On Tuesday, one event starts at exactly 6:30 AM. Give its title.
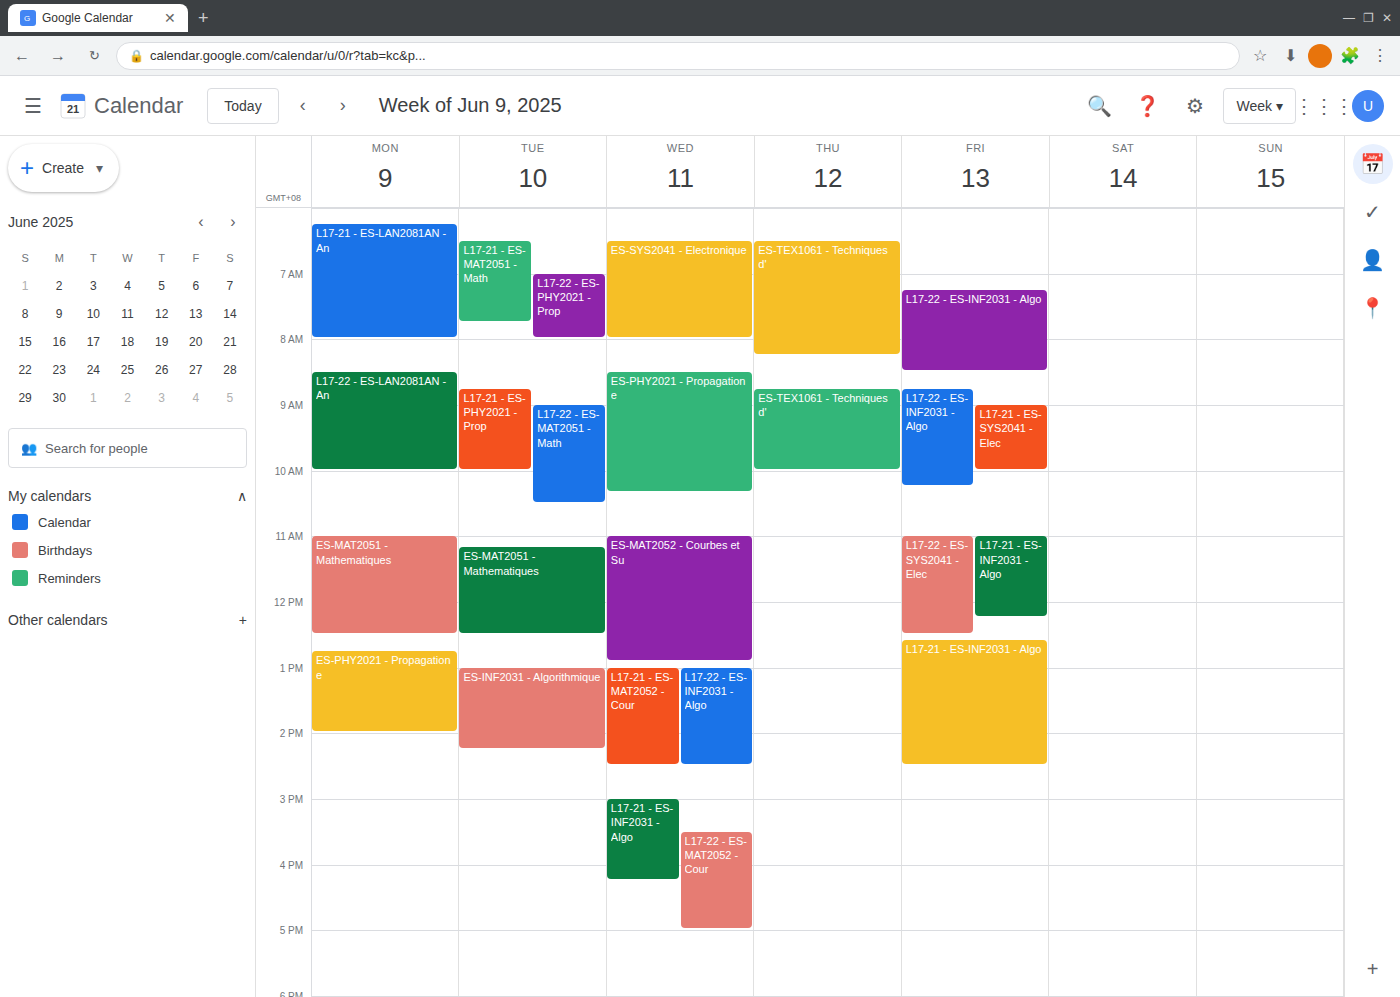
"L17-21 - ES-MAT2051 - Math"